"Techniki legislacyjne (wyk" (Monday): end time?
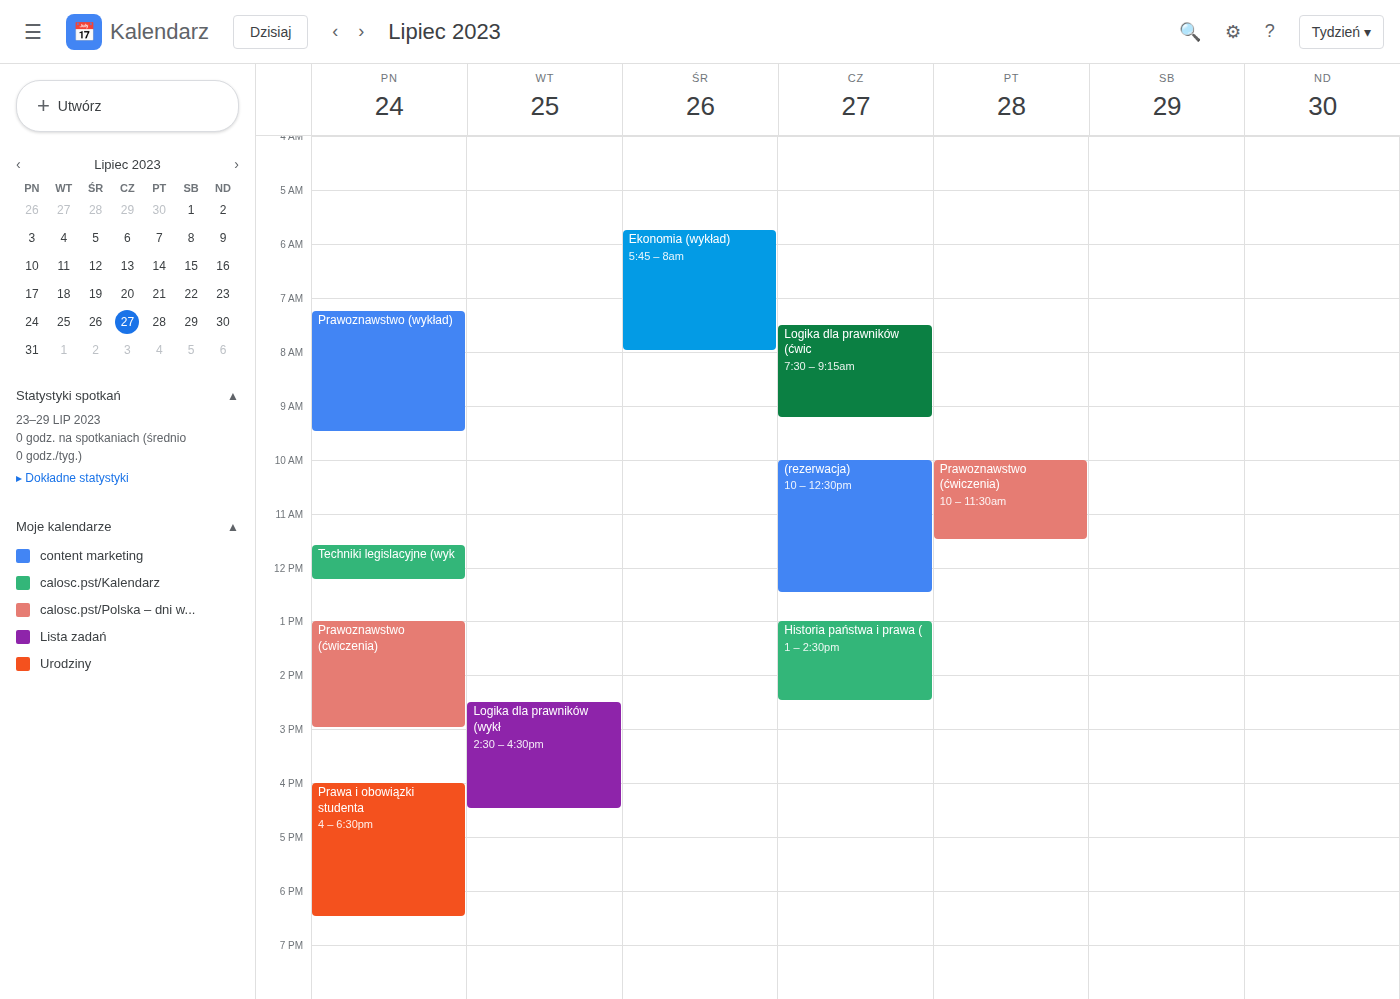
12:15 PM